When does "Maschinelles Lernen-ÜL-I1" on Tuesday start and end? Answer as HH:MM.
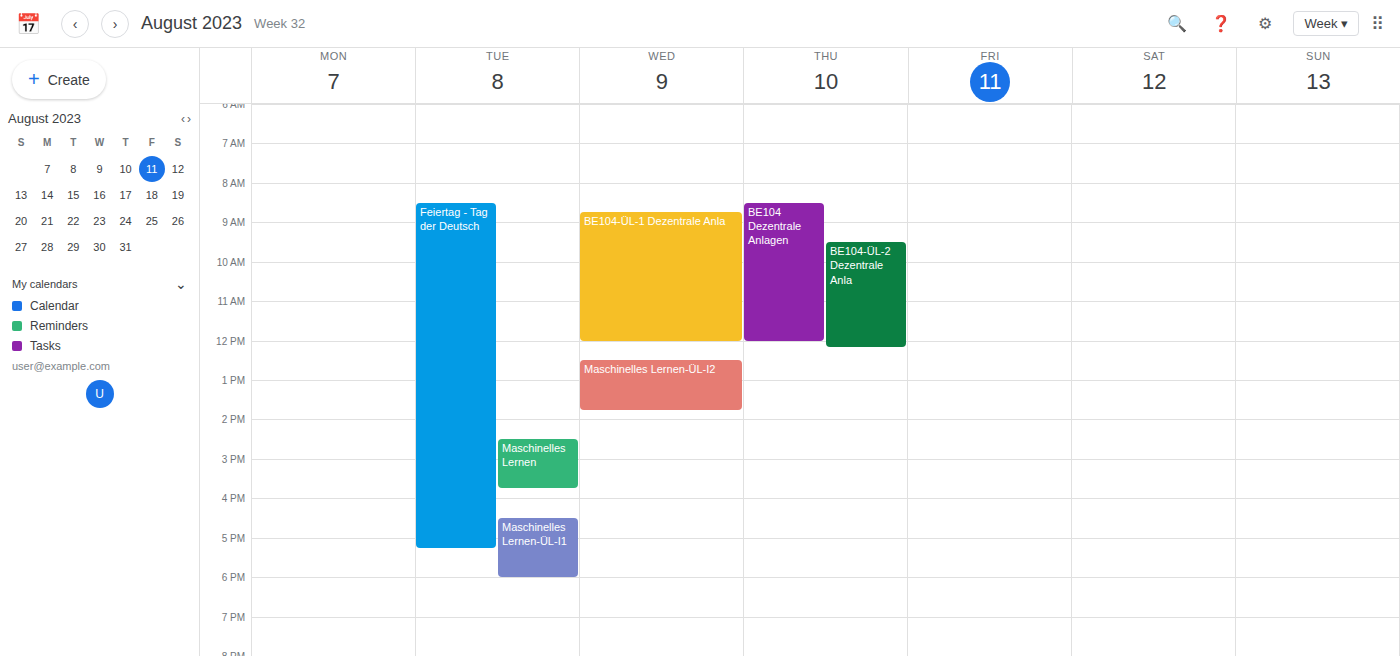
16:30 to 18:00